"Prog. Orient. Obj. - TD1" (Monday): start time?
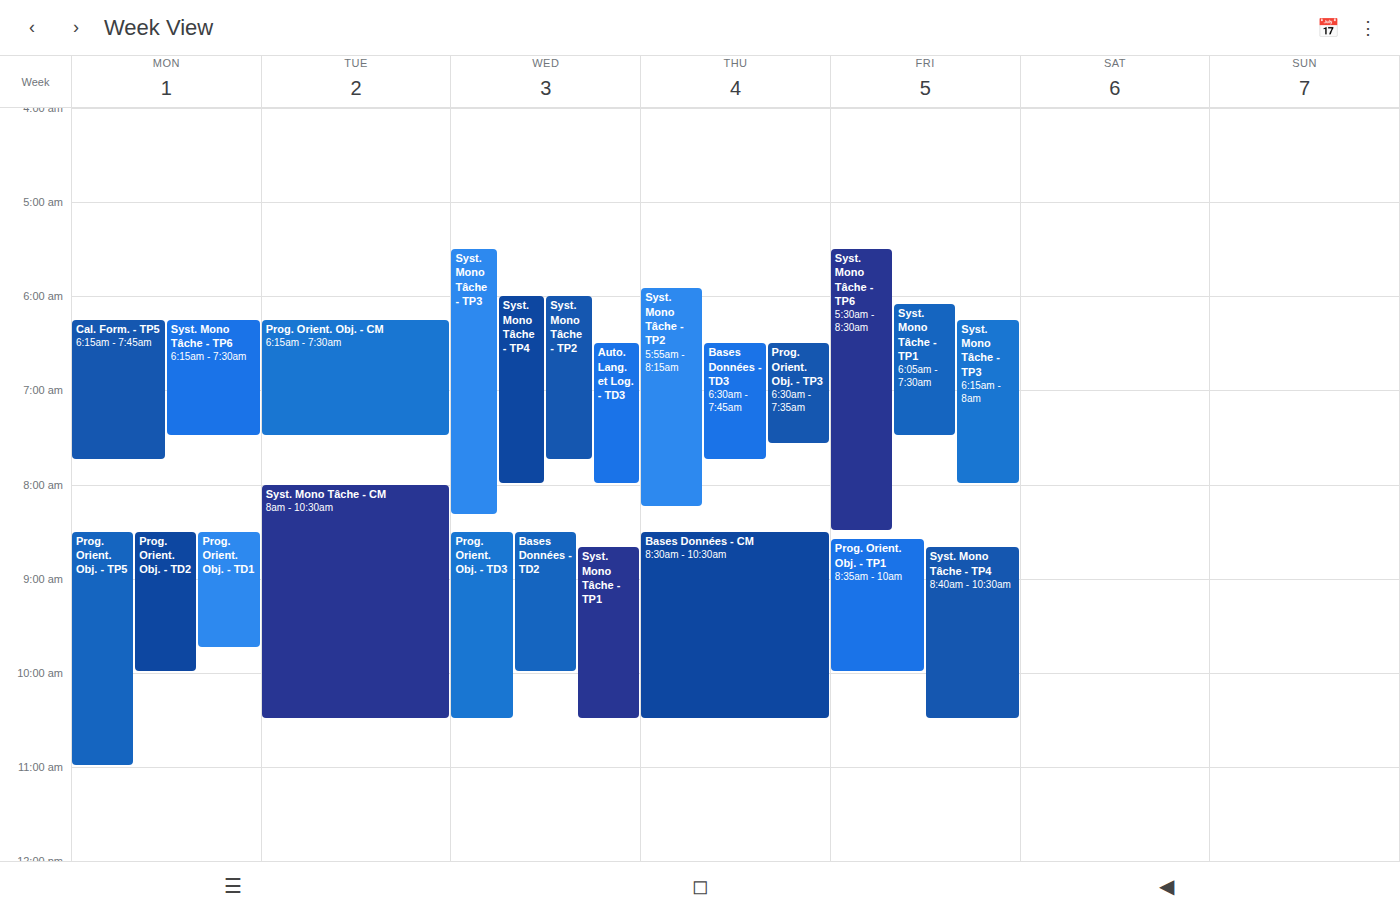
8:30 AM